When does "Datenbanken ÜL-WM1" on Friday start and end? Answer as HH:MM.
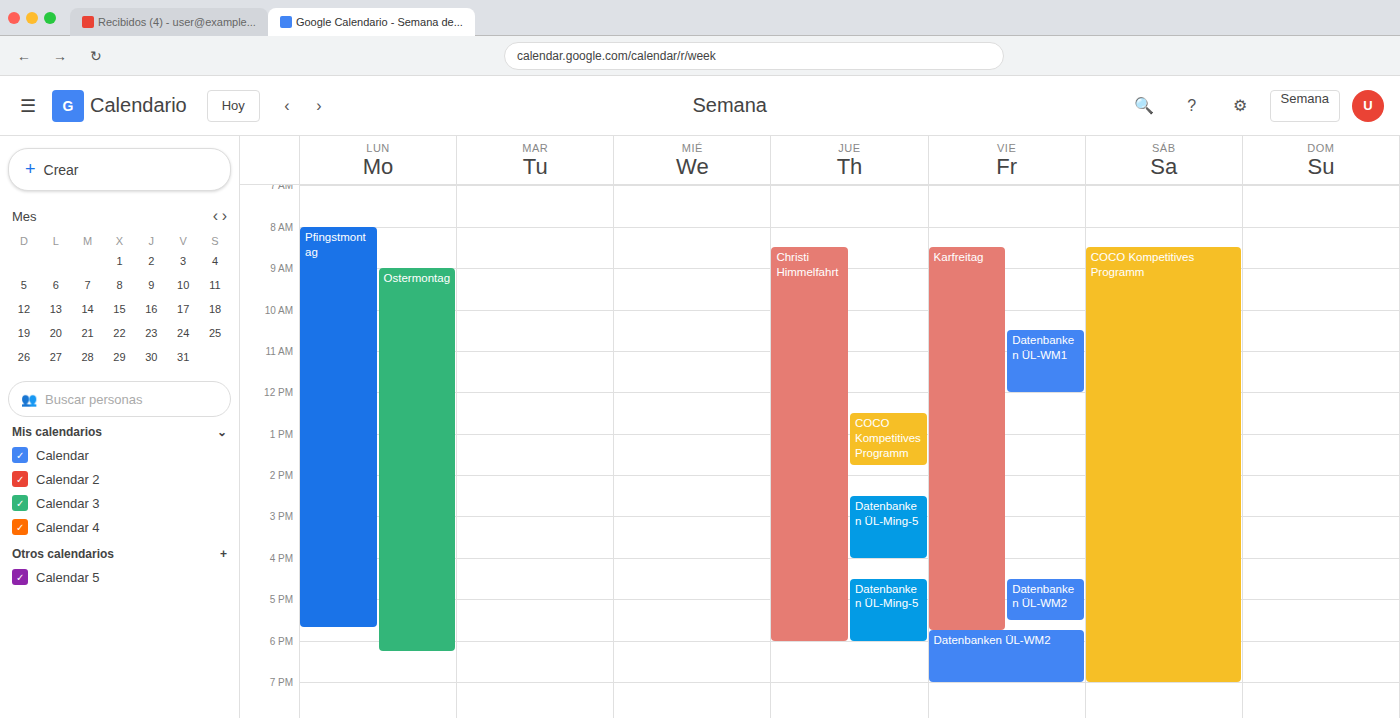
10:30 to 12:00